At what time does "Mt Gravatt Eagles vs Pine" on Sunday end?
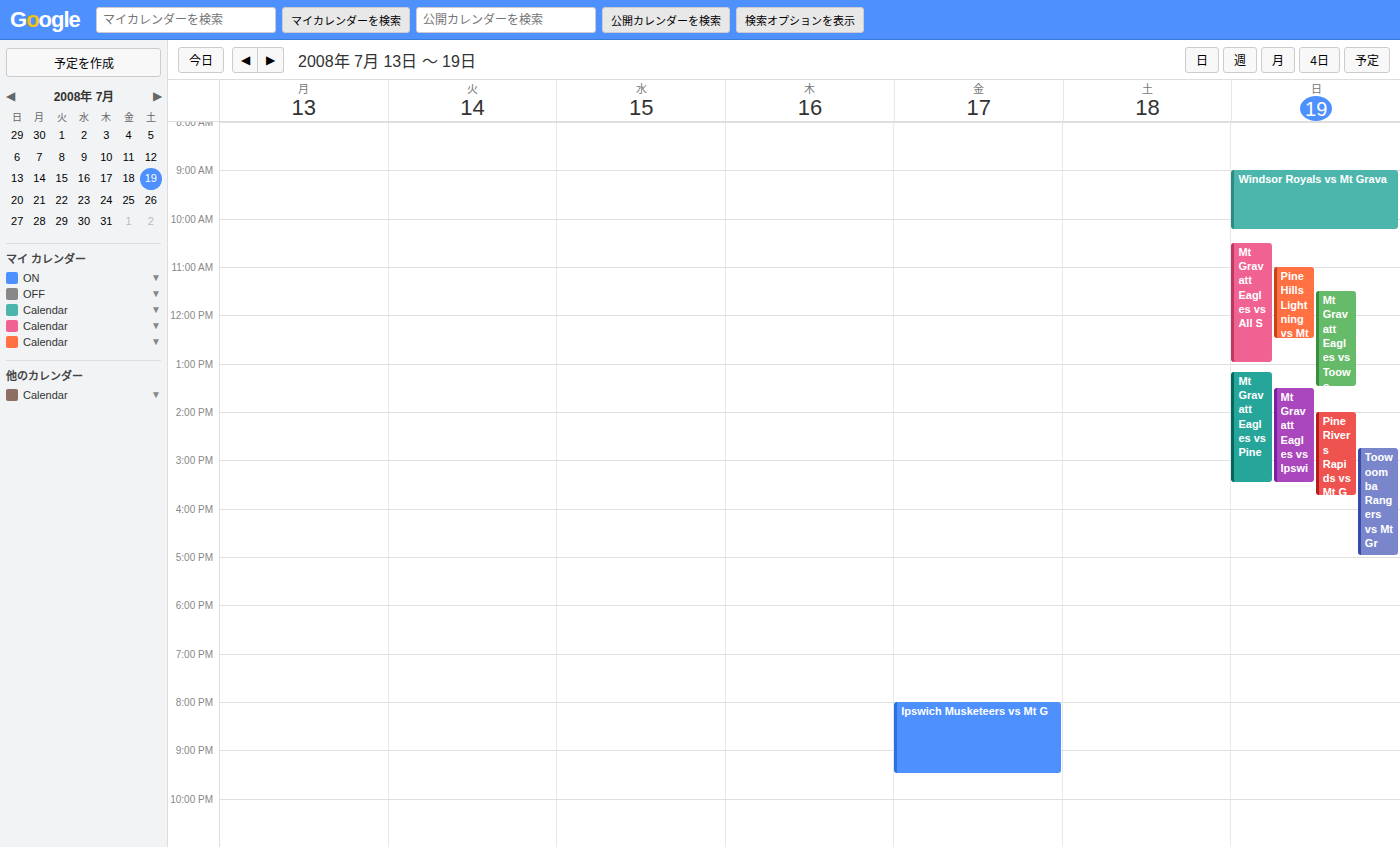
3:30 PM